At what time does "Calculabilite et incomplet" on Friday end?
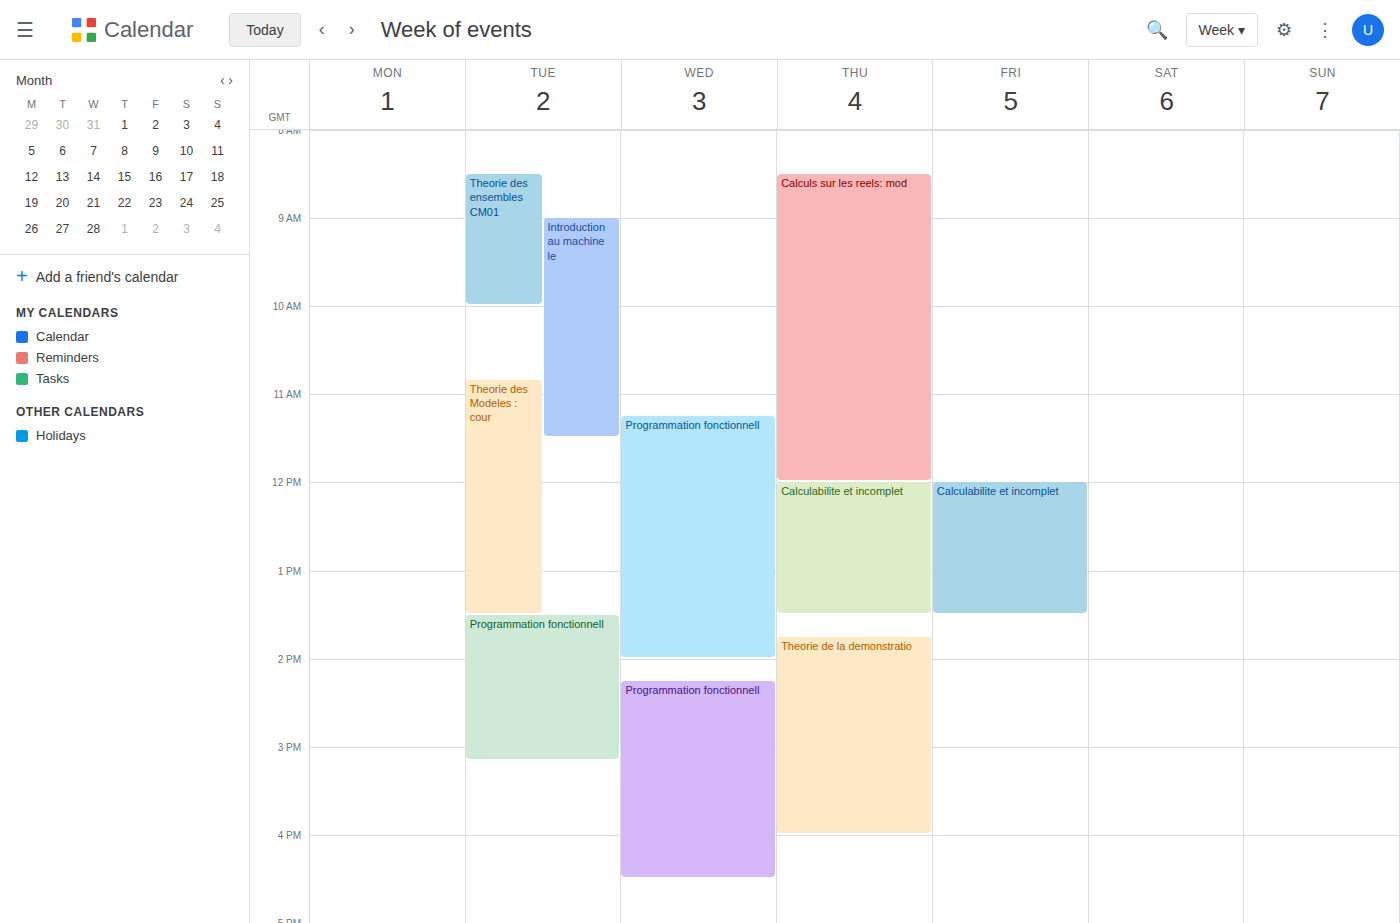
13:30